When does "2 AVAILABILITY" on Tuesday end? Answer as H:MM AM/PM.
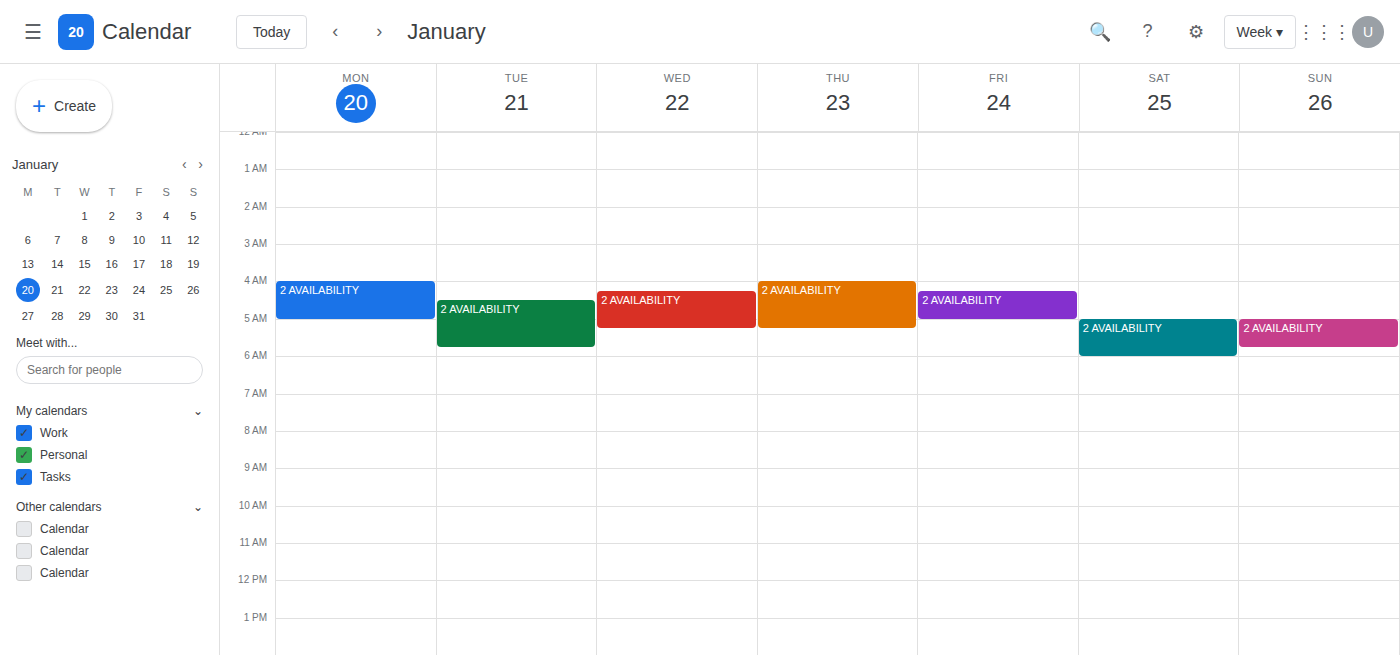
5:45 AM